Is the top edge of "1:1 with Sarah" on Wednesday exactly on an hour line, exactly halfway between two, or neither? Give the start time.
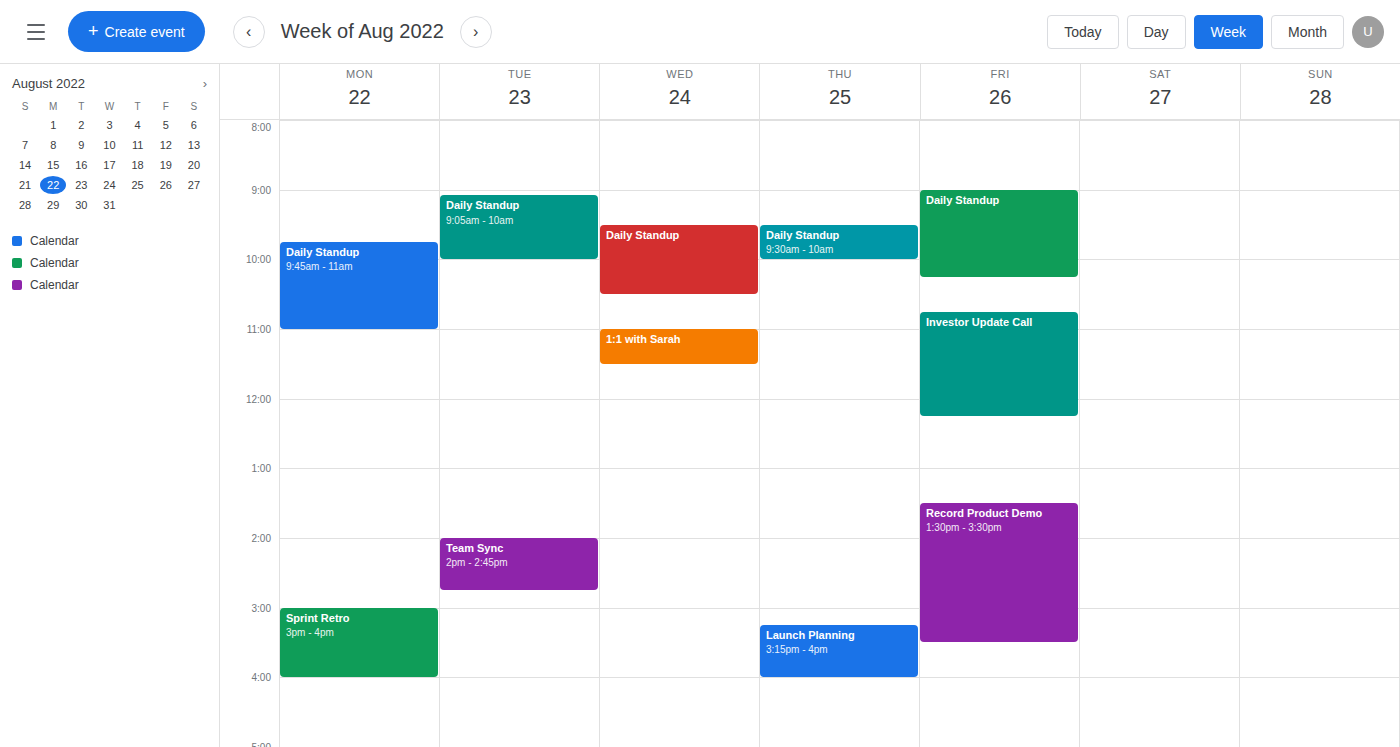
11:00 AM -- exactly on the 11 AM line.